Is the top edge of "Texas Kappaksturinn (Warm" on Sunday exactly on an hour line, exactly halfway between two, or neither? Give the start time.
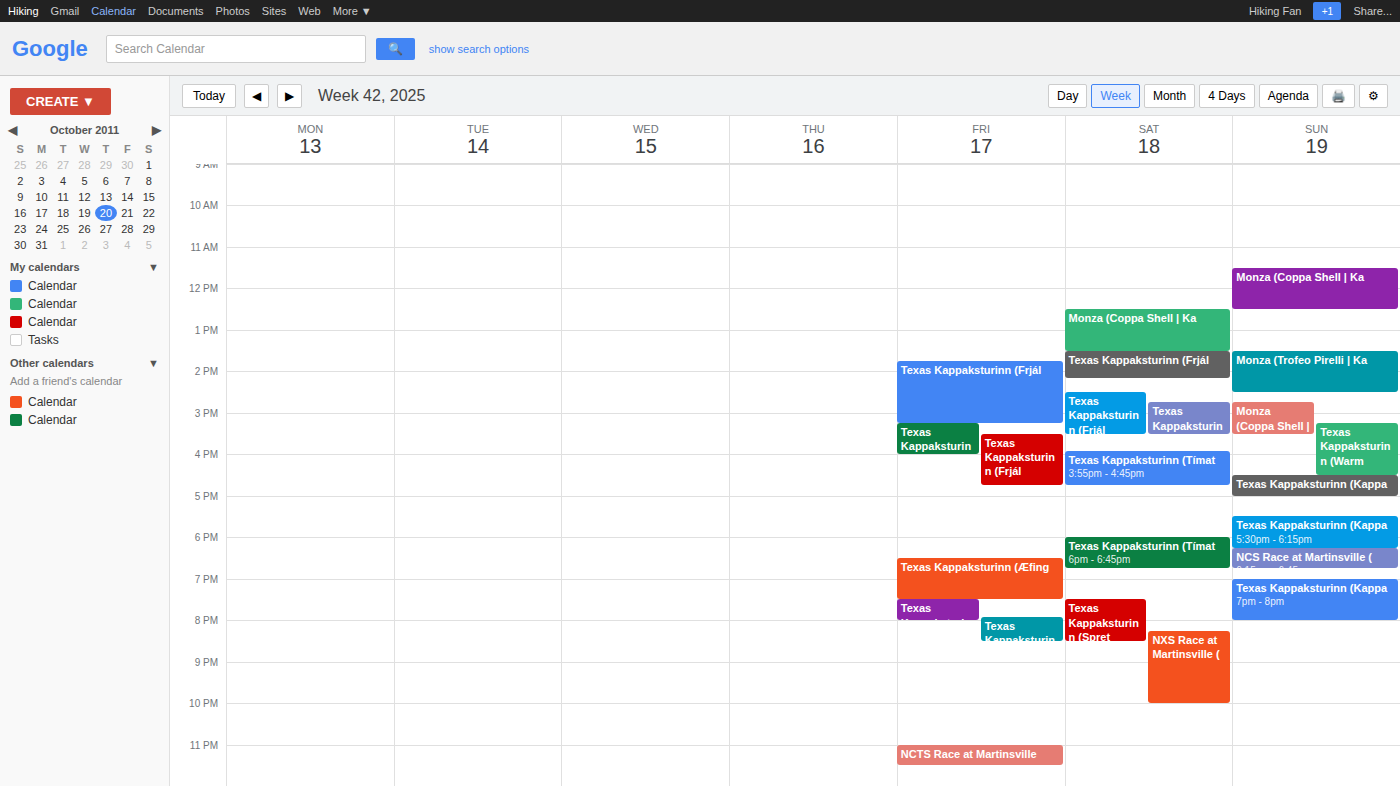
3:15 PM -- neither: a quarter of the way from the 3 PM line to the 4 PM line.